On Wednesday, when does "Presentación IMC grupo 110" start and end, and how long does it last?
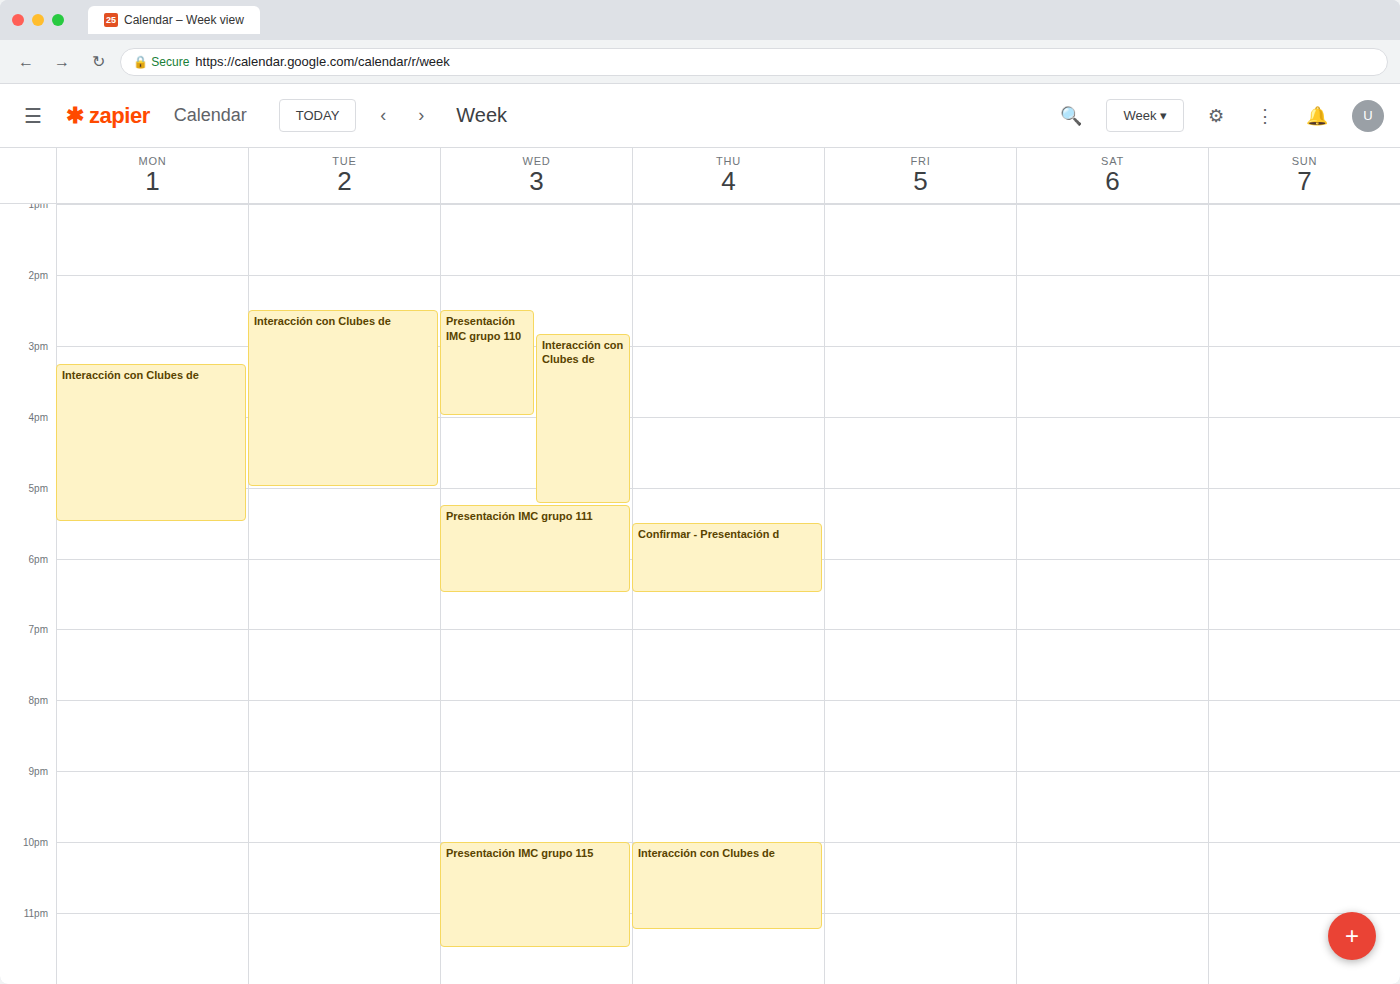
2:30 PM to 4:00 PM, 1 hour 30 minutes